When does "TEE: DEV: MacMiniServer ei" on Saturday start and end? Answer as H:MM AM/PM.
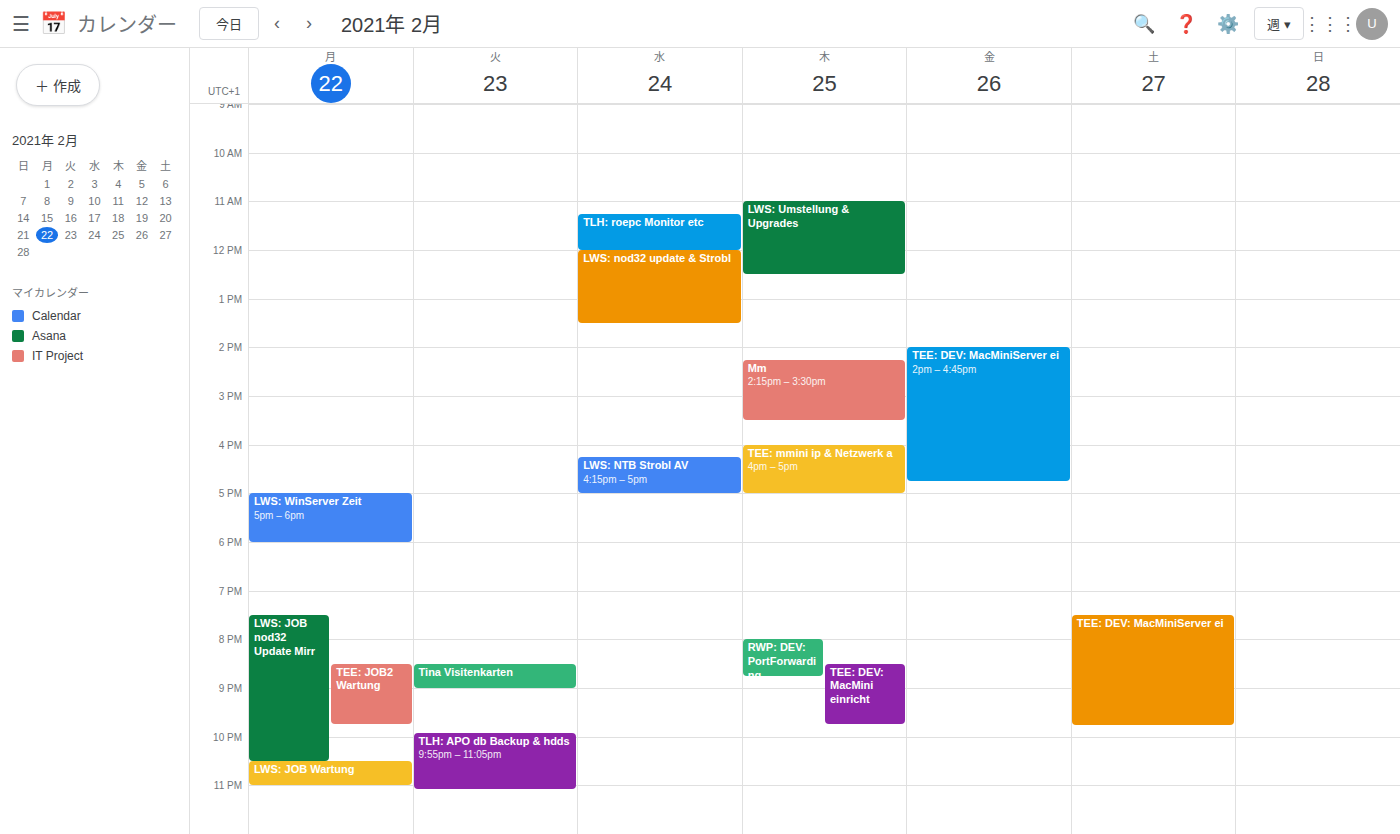
7:30 PM to 9:45 PM